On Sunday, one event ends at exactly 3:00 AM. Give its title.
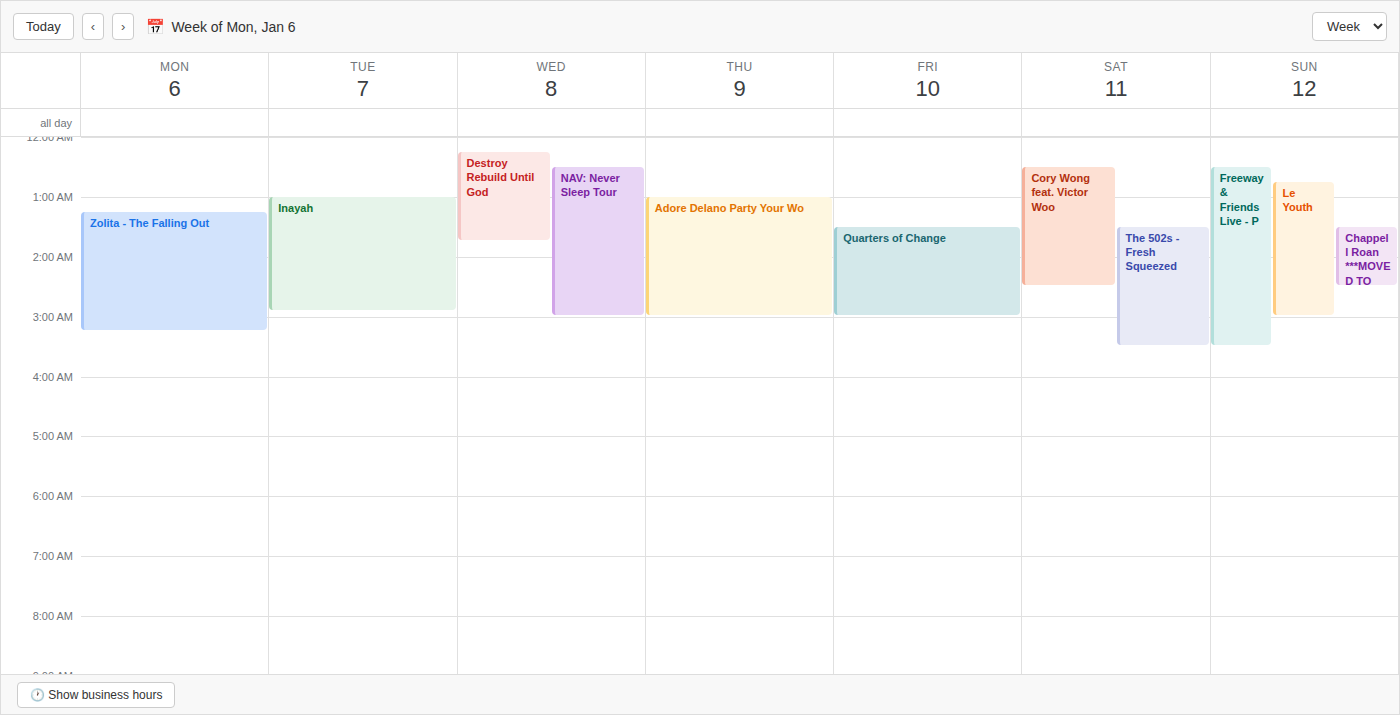
"Le Youth"